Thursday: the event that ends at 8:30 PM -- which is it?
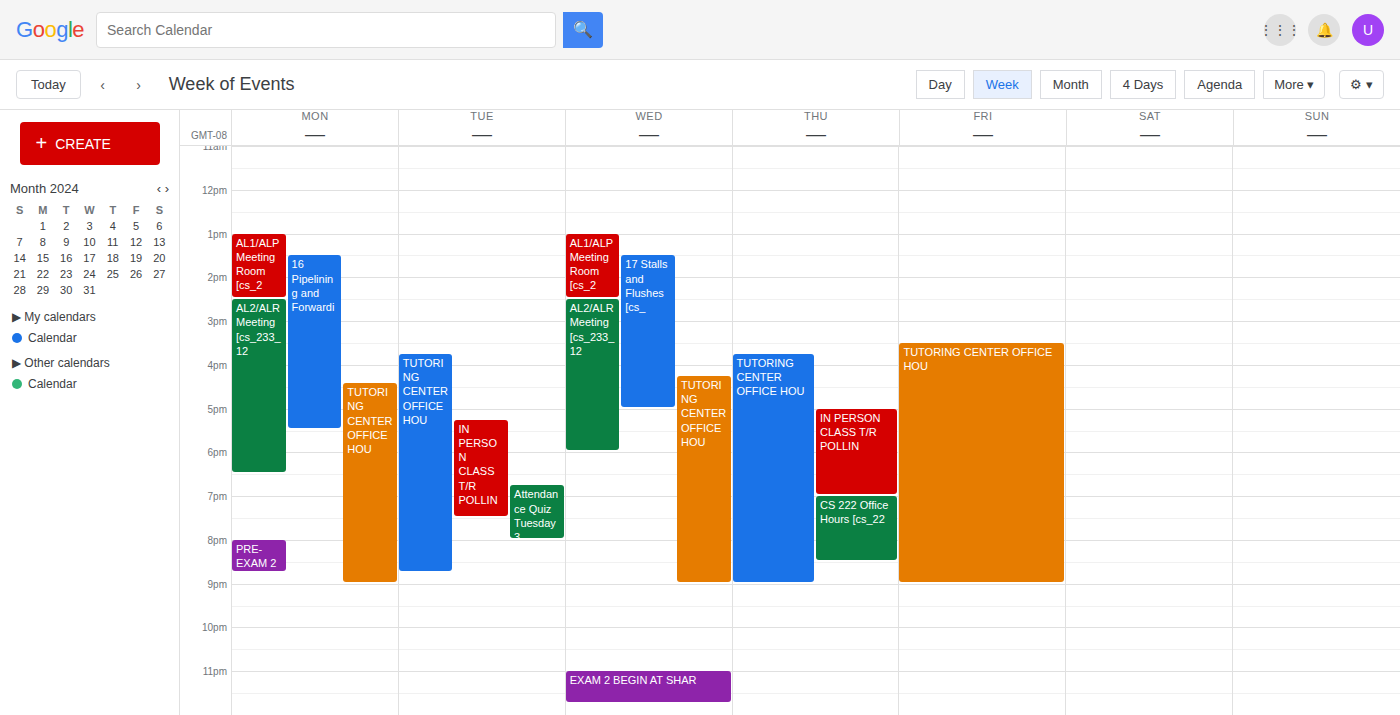
"CS 222 Office Hours [cs_22"